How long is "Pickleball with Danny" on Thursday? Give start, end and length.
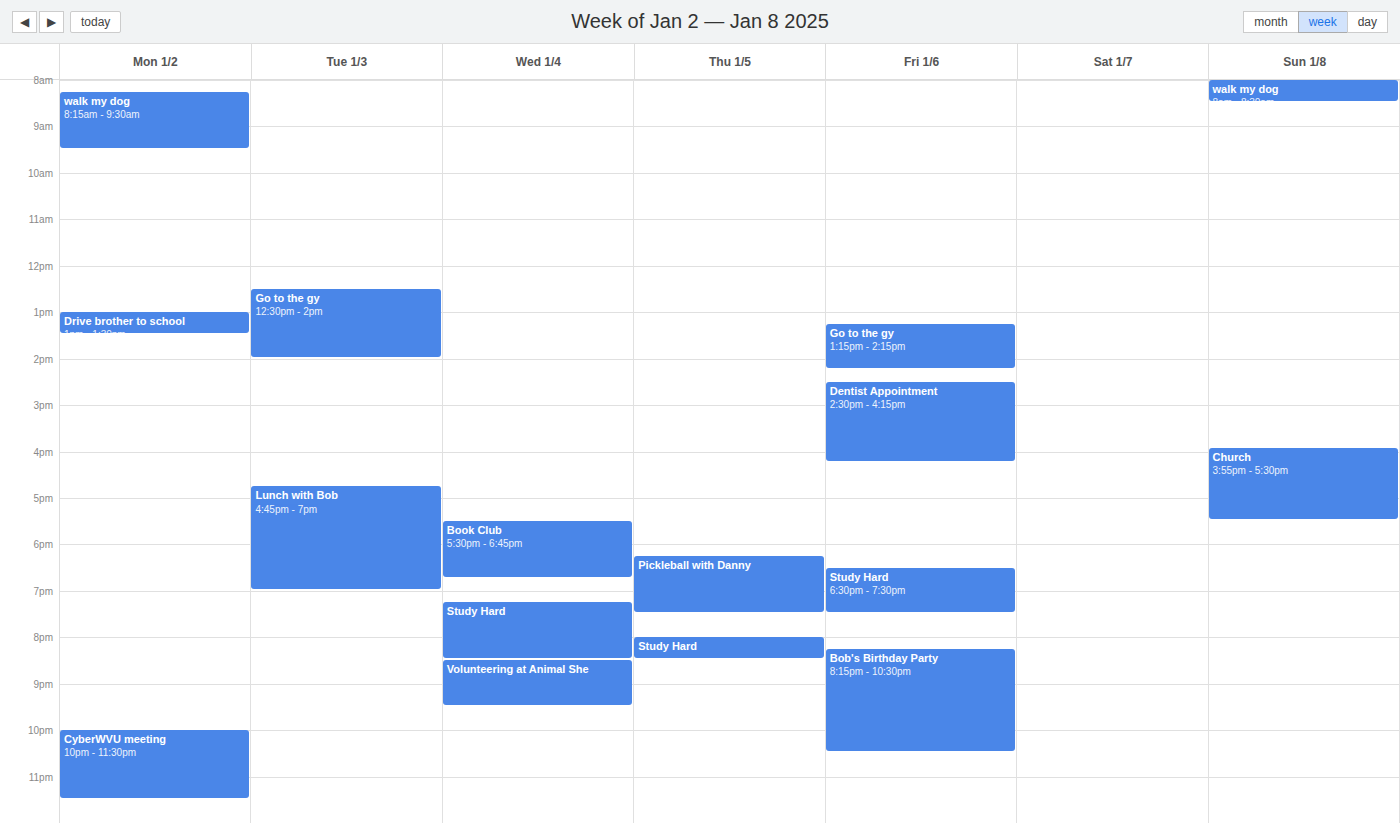
6:15 PM to 7:30 PM, 1 hour 15 minutes